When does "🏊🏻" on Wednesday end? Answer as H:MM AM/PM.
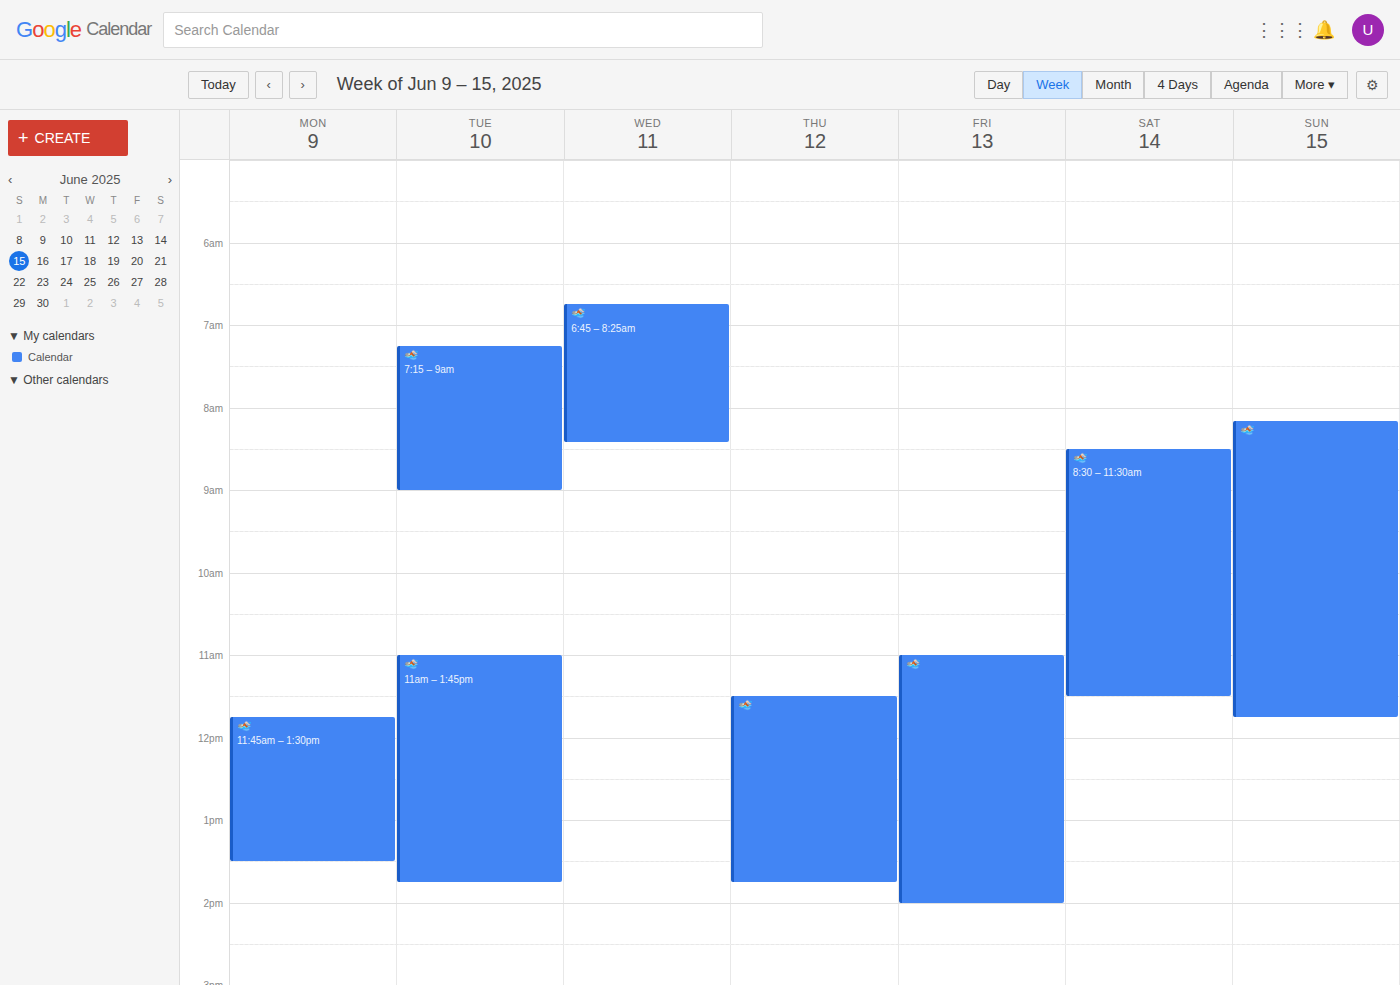
8:25 AM